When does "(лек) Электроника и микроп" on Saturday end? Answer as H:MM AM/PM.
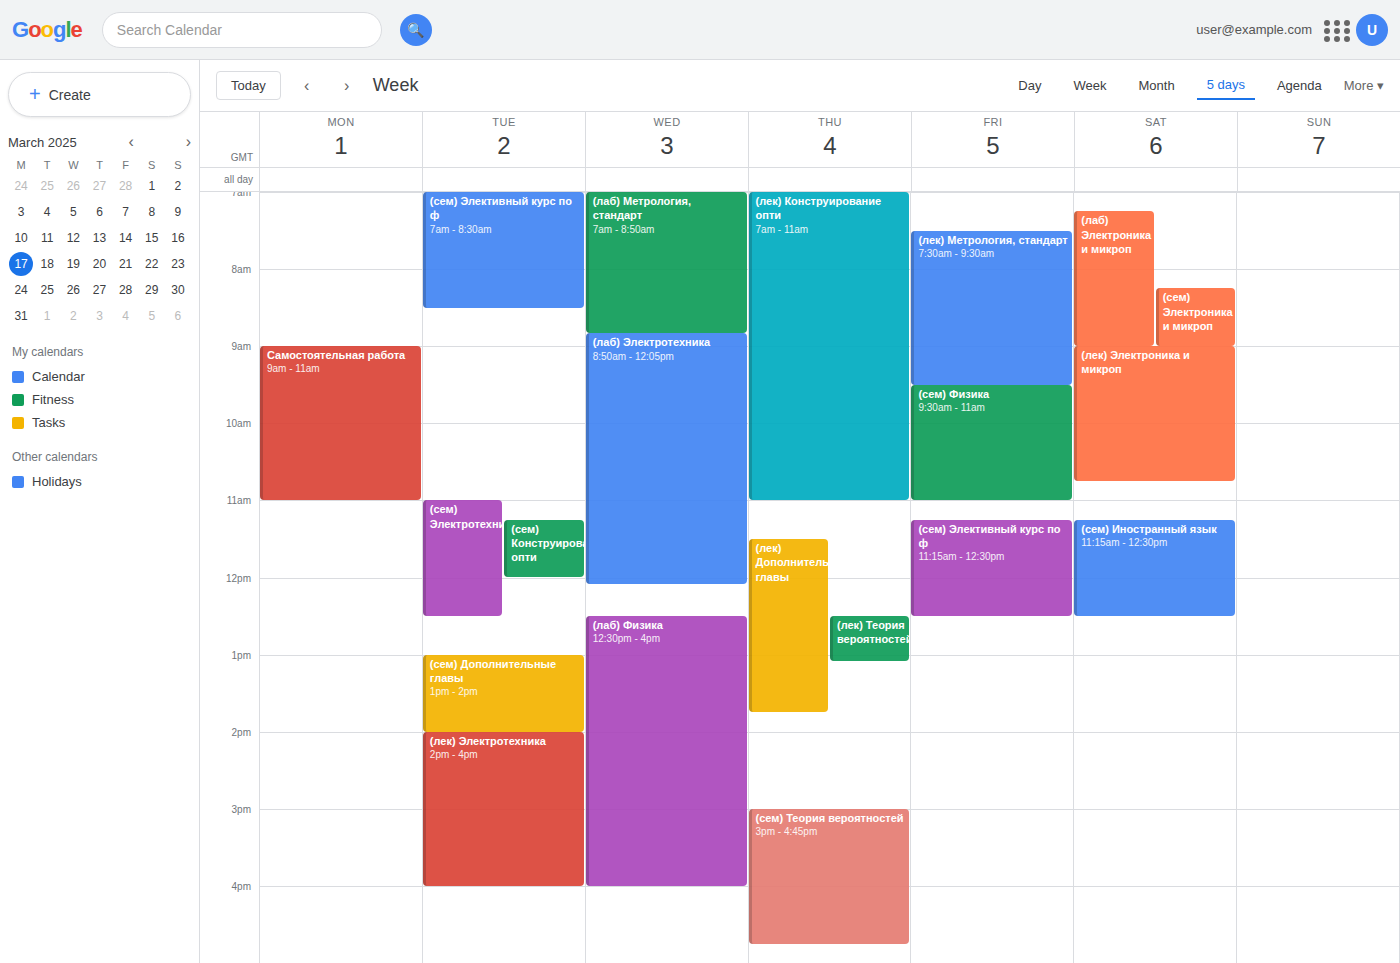
10:45 AM